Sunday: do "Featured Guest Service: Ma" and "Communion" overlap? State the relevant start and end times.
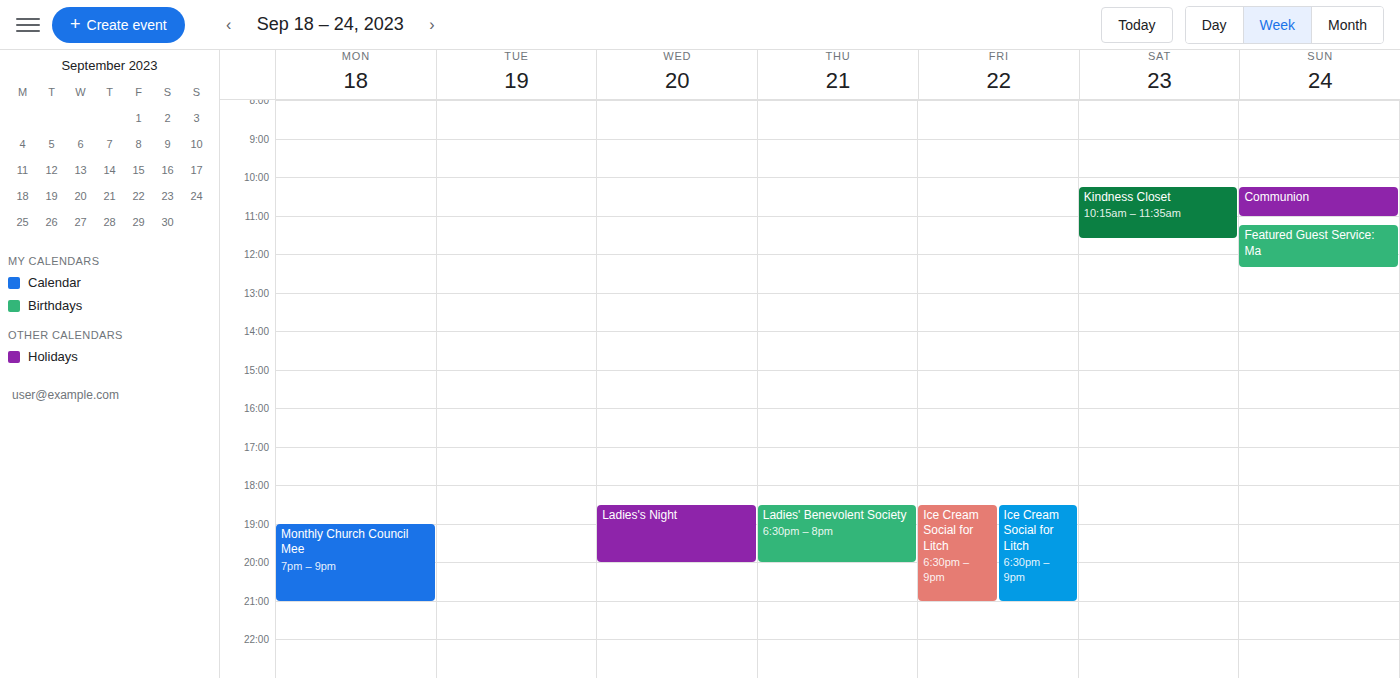
"Communion" ends at 11:00 AM and "Featured Guest Service: Ma" starts at 11:15 AM -- no overlap.